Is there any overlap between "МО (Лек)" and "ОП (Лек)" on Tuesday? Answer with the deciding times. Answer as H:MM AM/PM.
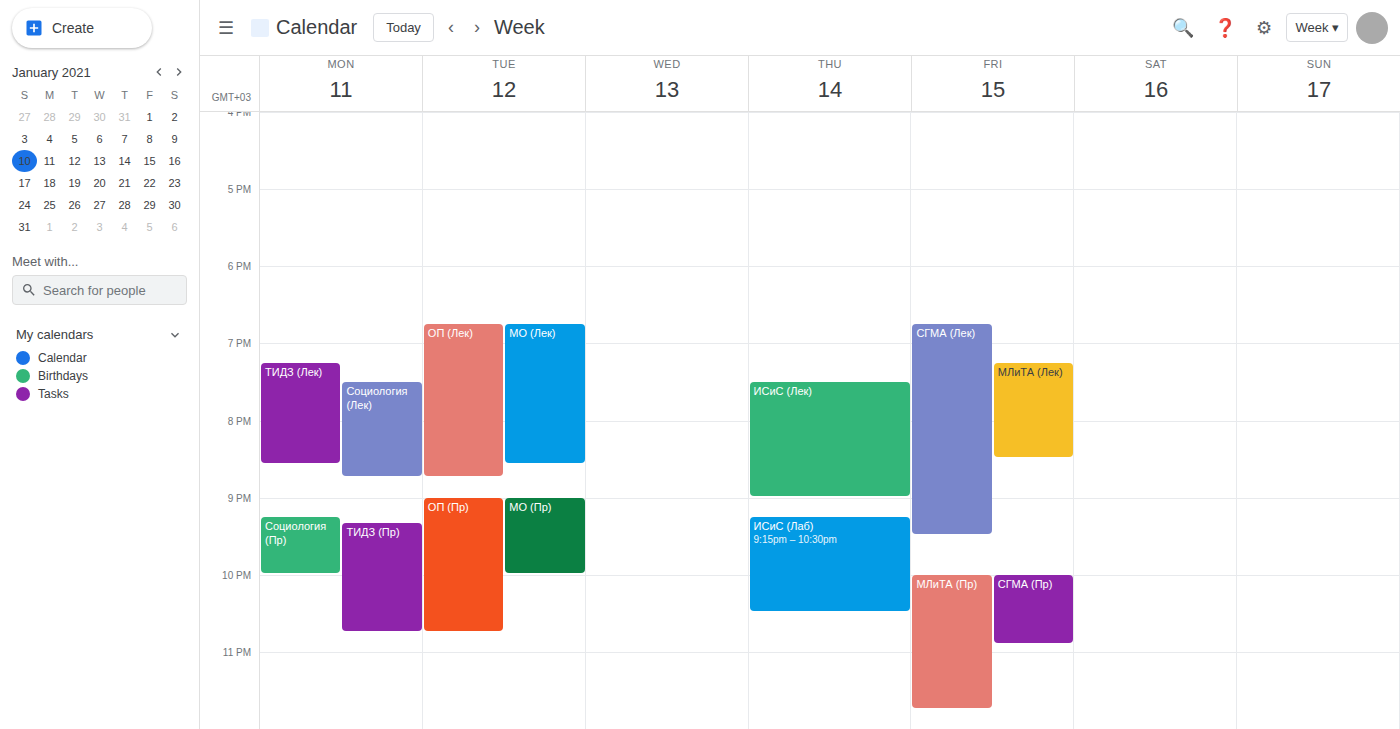
"МО (Лек)" runs 6:45 PM to 8:35 PM, inside "ОП (Лек)" -- they overlap.